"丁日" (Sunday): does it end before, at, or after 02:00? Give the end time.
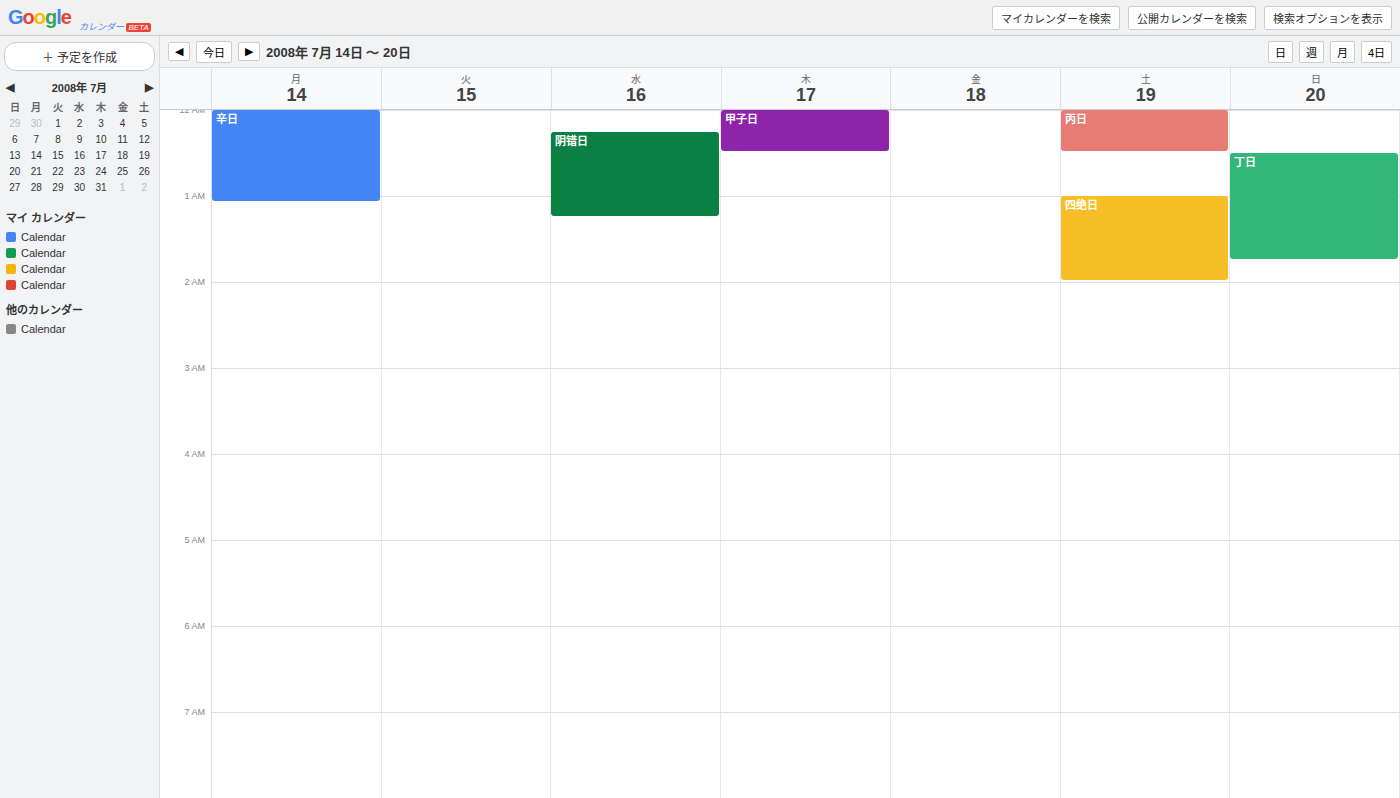
01:45 -- before 02:00, 15 minutes above the 02:00 line.